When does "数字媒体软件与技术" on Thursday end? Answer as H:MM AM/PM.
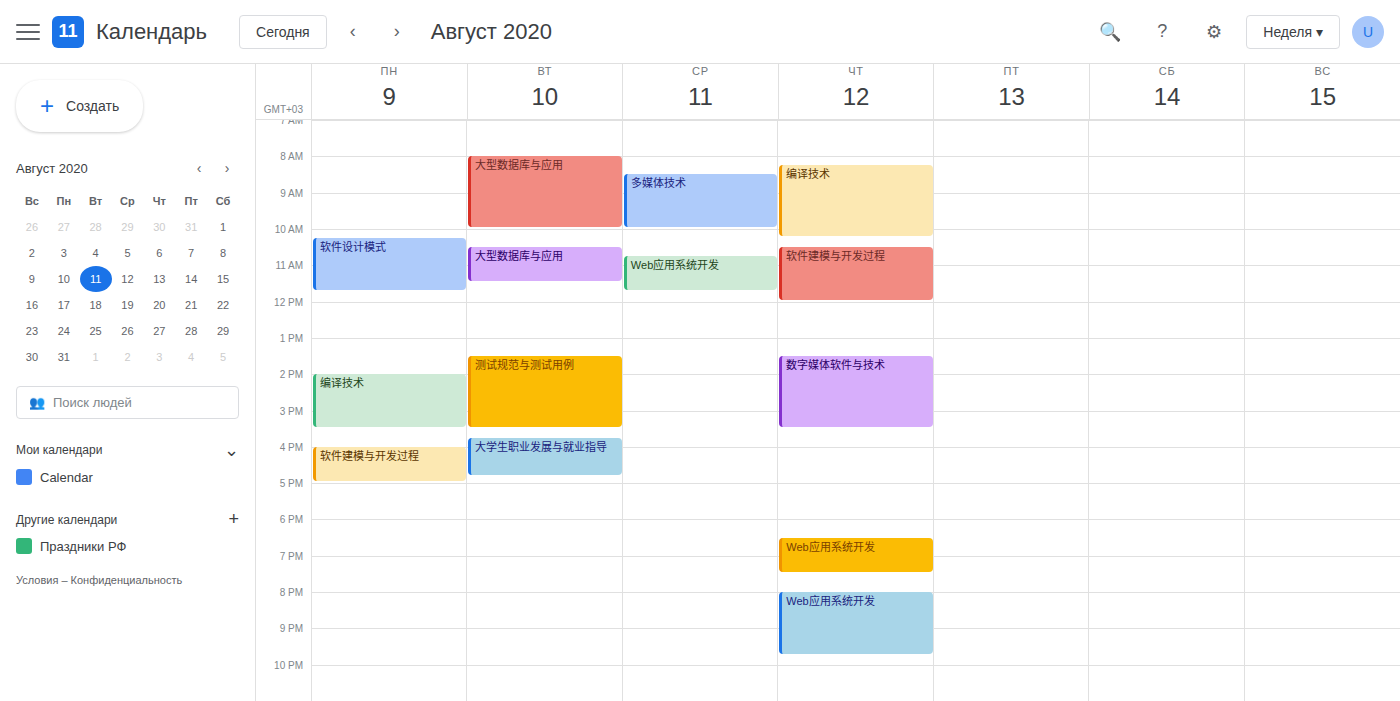
3:30 PM